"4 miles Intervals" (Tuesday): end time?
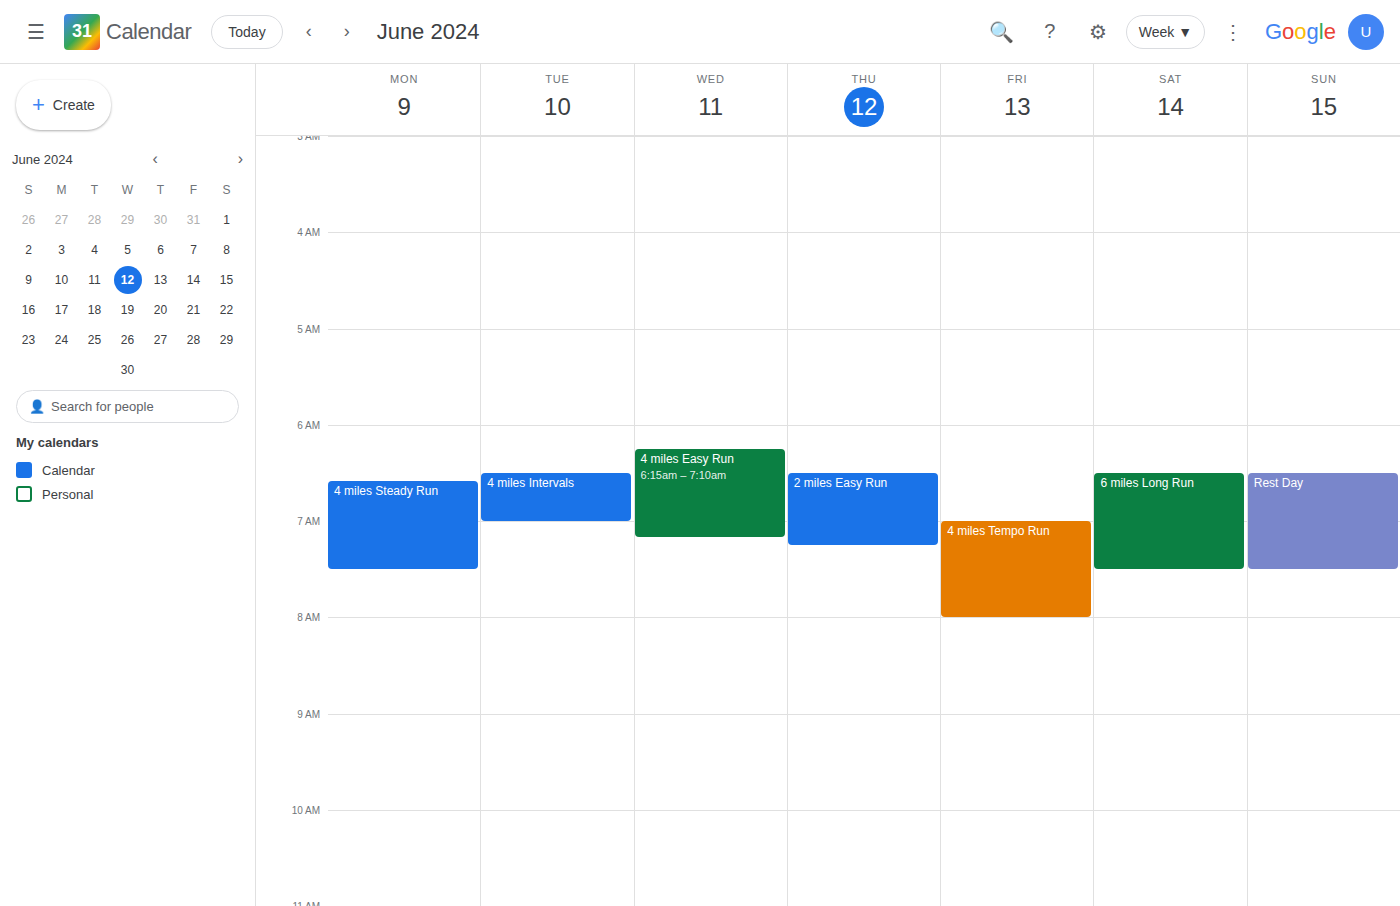
7:00 AM